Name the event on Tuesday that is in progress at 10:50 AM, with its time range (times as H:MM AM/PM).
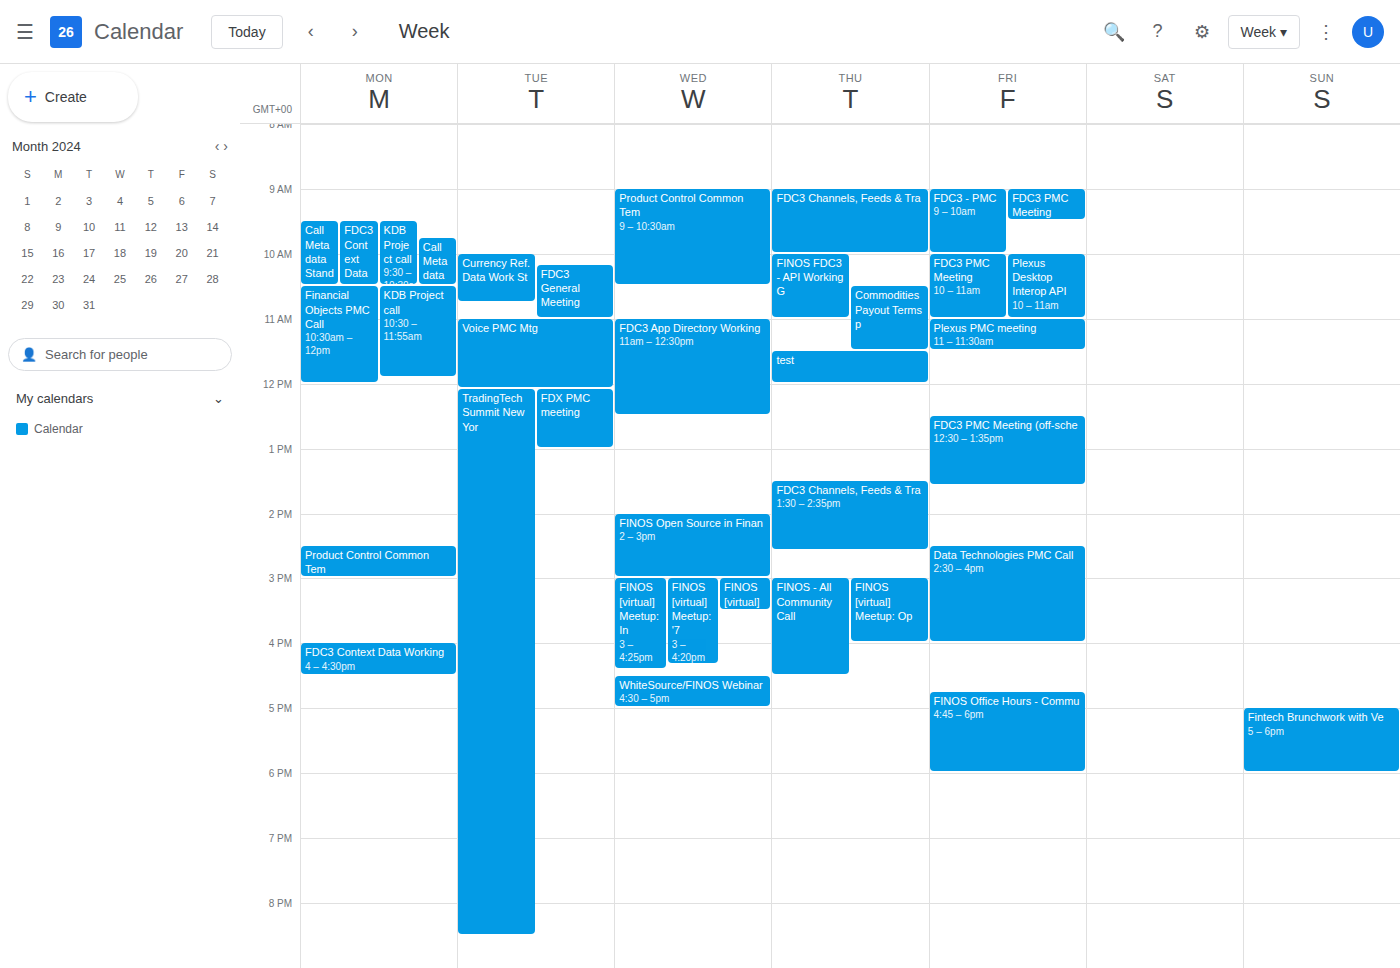
"FDC3 General Meeting", 10:10 AM to 11:00 AM